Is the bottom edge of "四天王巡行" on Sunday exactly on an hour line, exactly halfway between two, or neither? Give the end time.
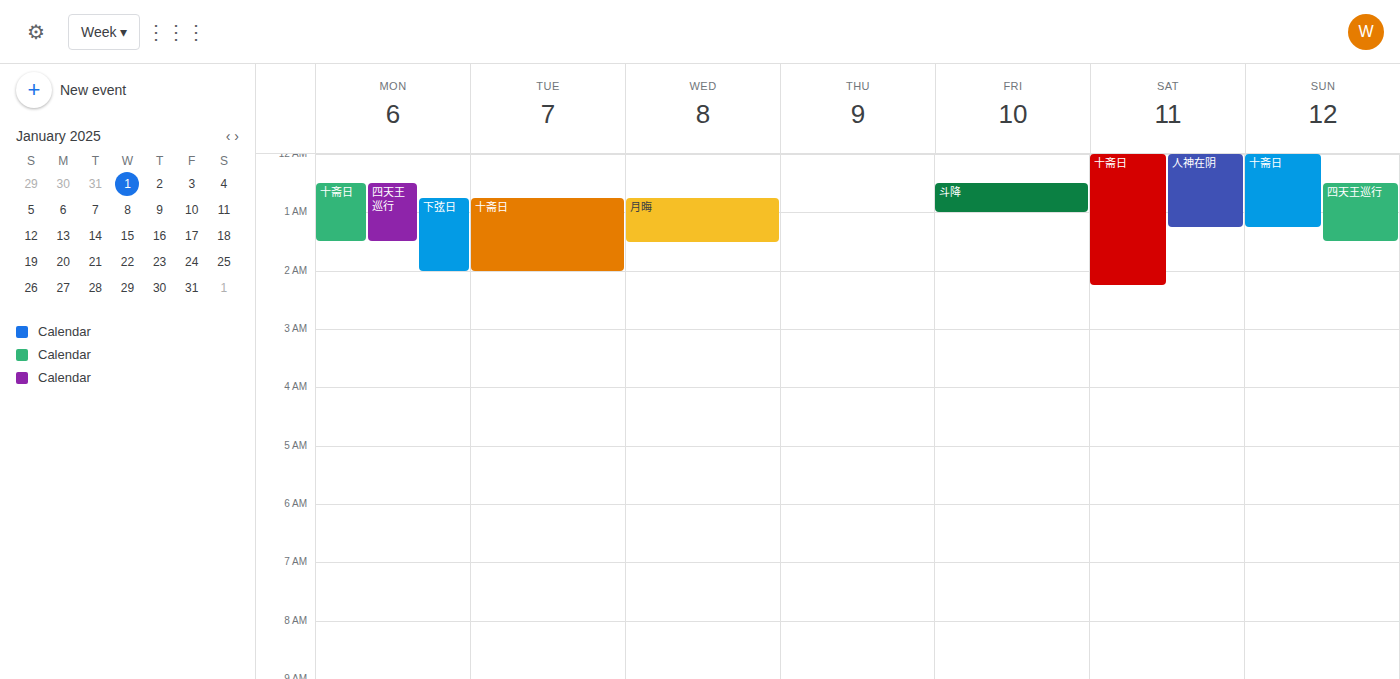
1:30 AM -- halfway between the 1 AM and 2 AM lines.